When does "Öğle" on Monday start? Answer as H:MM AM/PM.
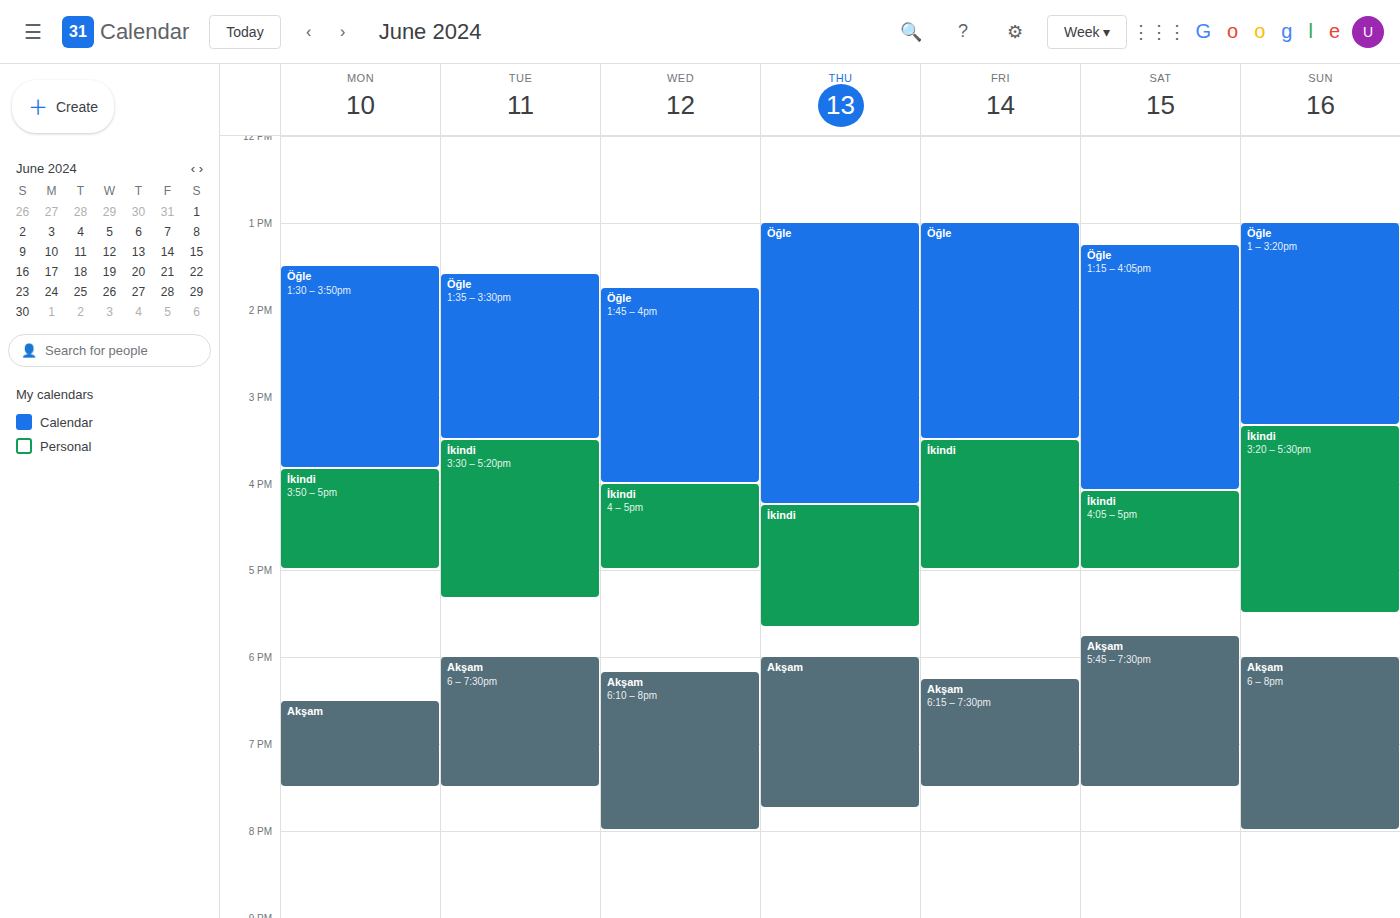
1:30 PM